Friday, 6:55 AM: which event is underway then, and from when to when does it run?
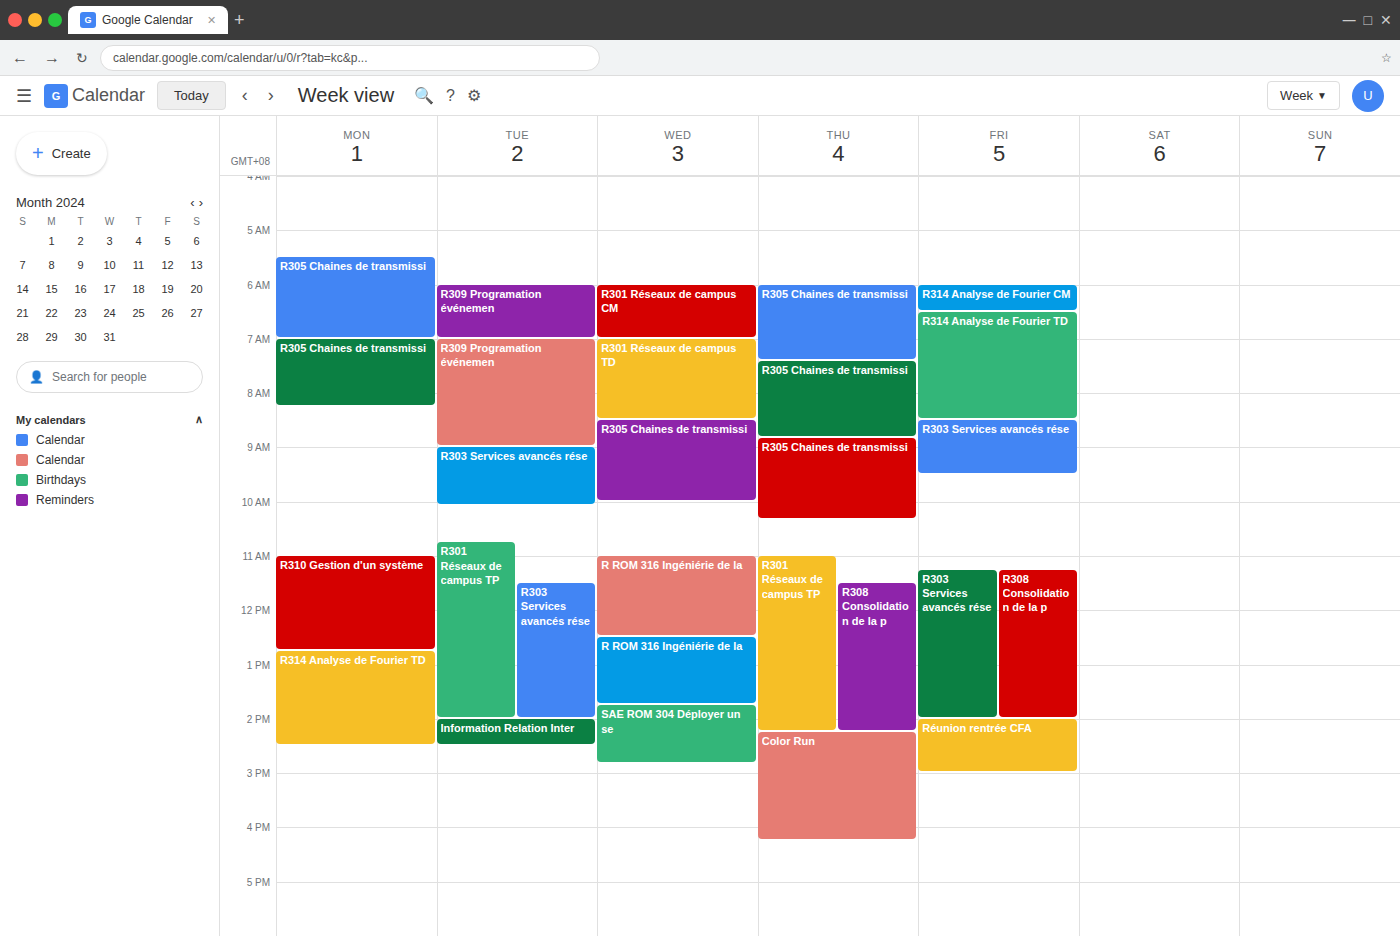
"R314 Analyse de Fourier TD", 6:30 AM to 8:30 AM